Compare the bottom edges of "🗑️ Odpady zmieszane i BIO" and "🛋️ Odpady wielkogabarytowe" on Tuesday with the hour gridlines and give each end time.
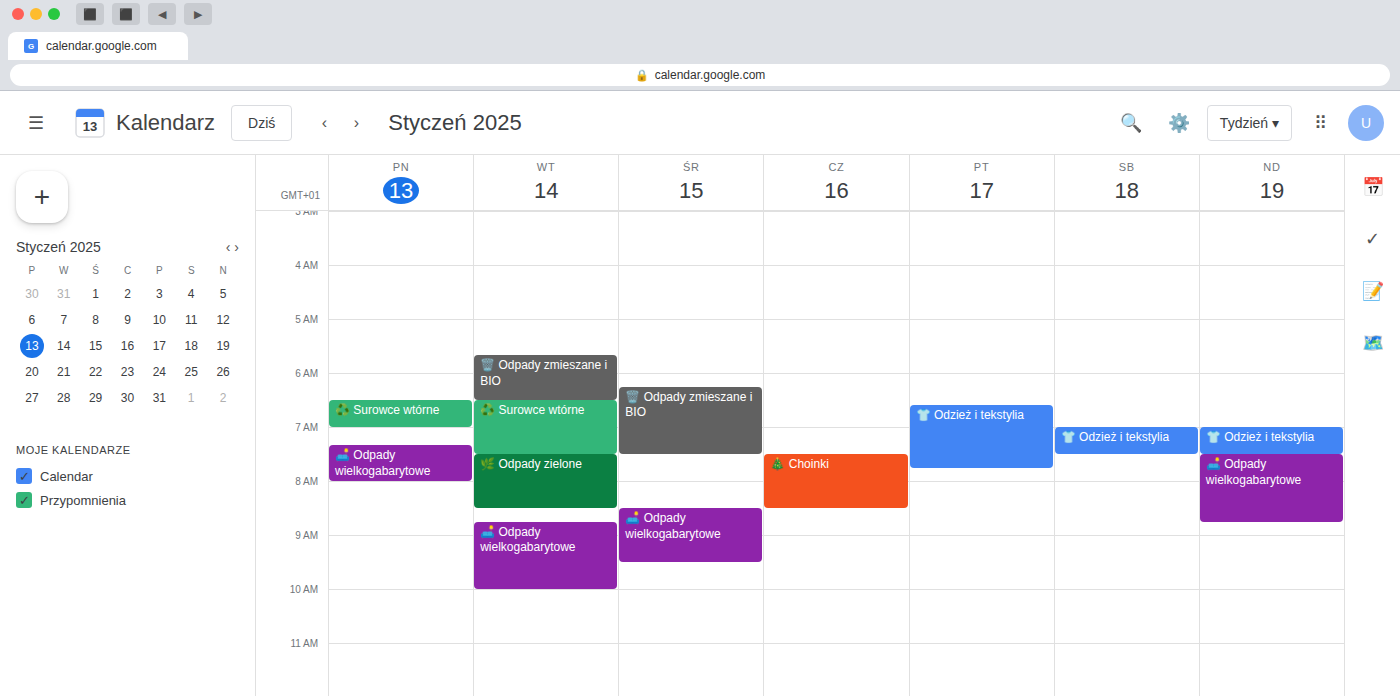
"🗑️ Odpady zmieszane i BIO": 06:30, halfway between the 06:00 and 07:00 lines. "🛋️ Odpady wielkogabarytowe": 10:00, exactly on the 10:00 line.